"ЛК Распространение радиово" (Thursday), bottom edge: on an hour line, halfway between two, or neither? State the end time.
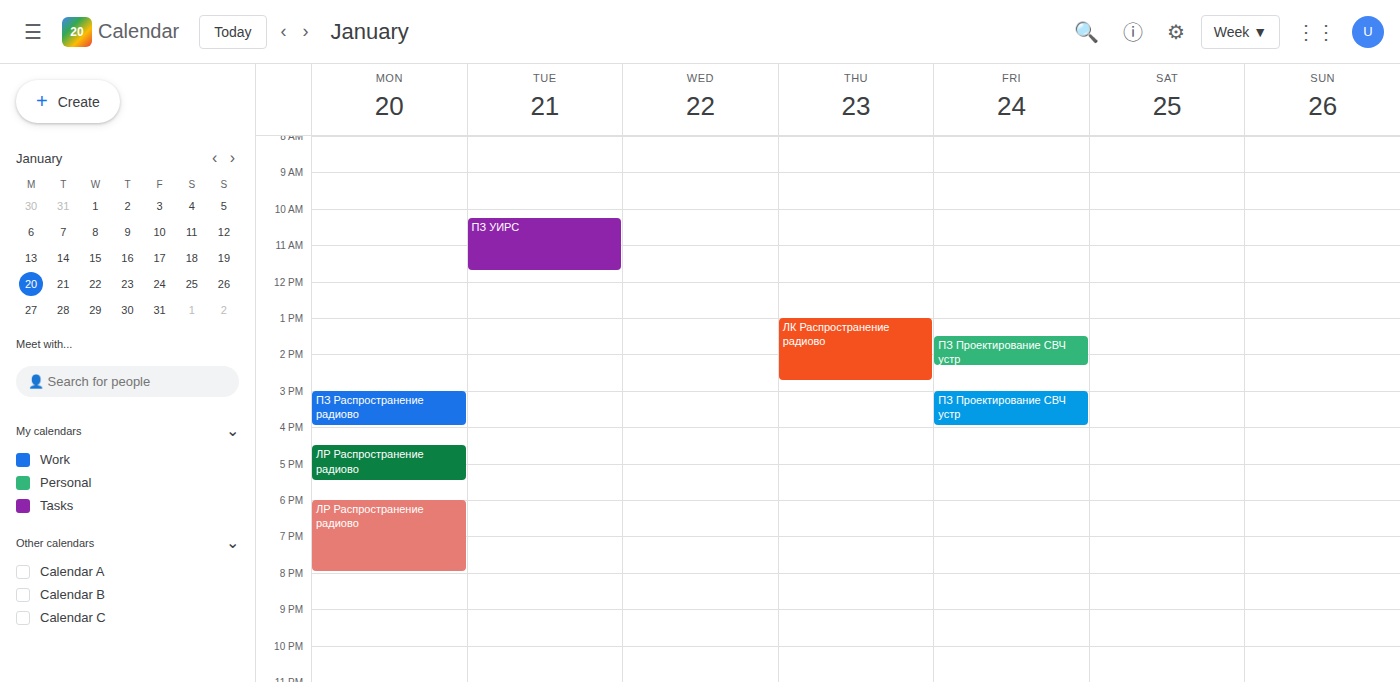
14:45 -- neither: three quarters of the way from the 14:00 line to the 15:00 line.